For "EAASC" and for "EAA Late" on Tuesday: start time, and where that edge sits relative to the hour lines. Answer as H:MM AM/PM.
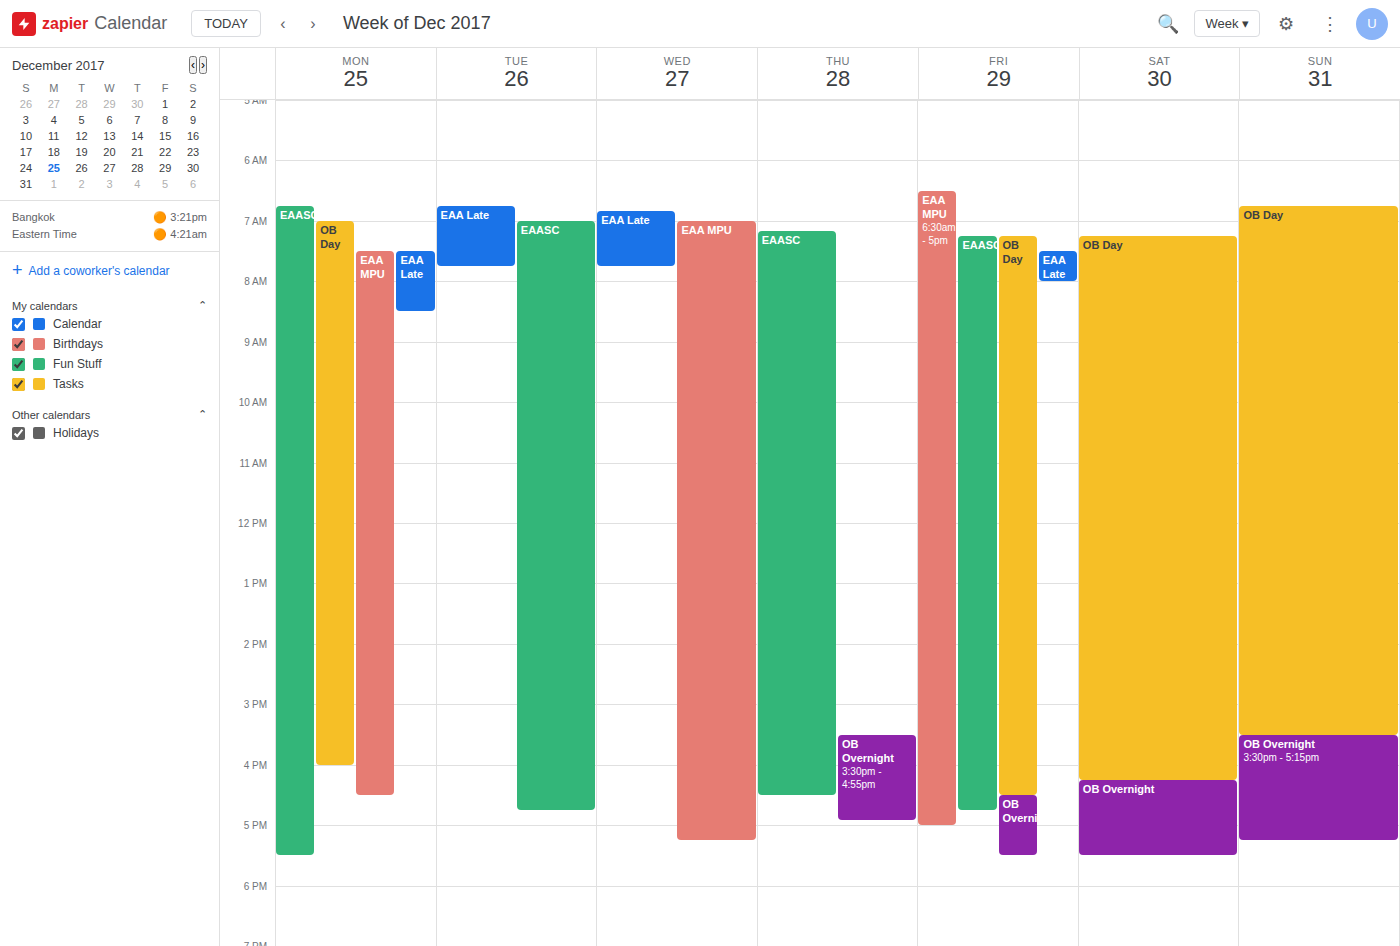
"EAASC": 7:00 AM, exactly on the 7 AM line. "EAA Late": 6:45 AM, neither: three quarters of the way from the 6 AM line to the 7 AM line.